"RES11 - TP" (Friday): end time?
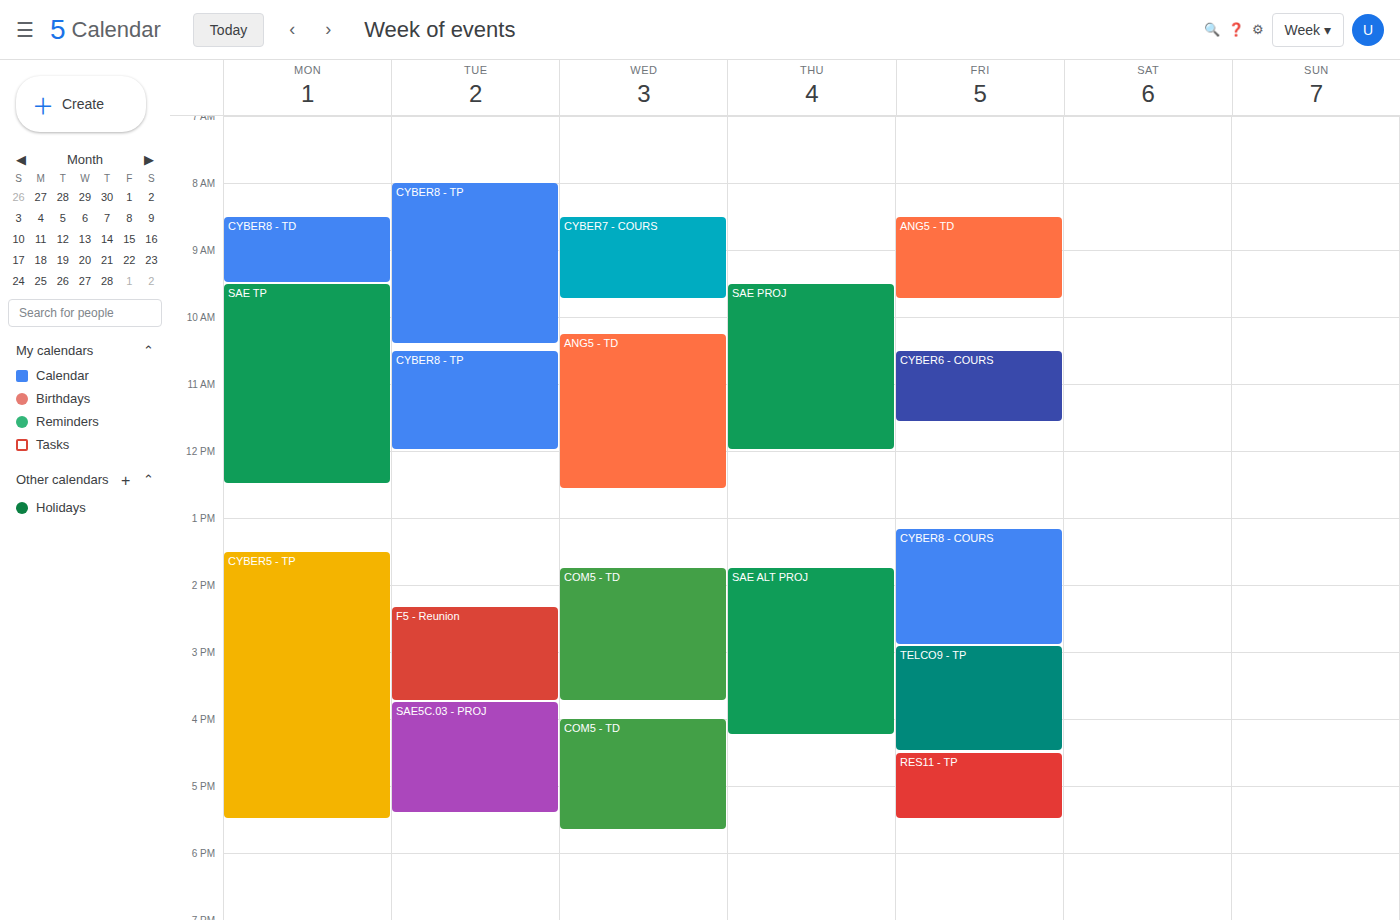
5:30 PM